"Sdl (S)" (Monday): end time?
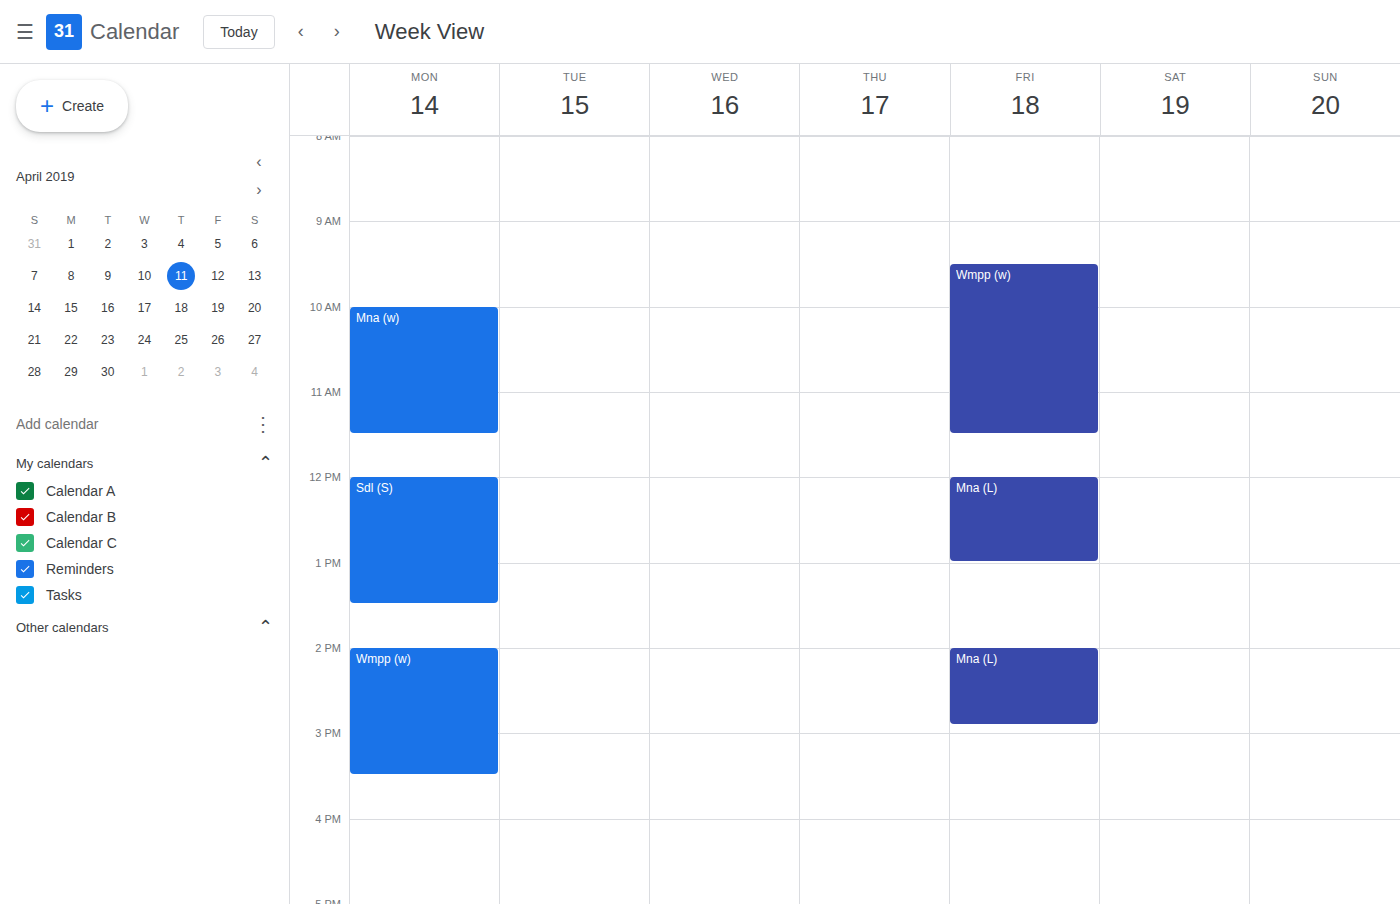
1:30 PM